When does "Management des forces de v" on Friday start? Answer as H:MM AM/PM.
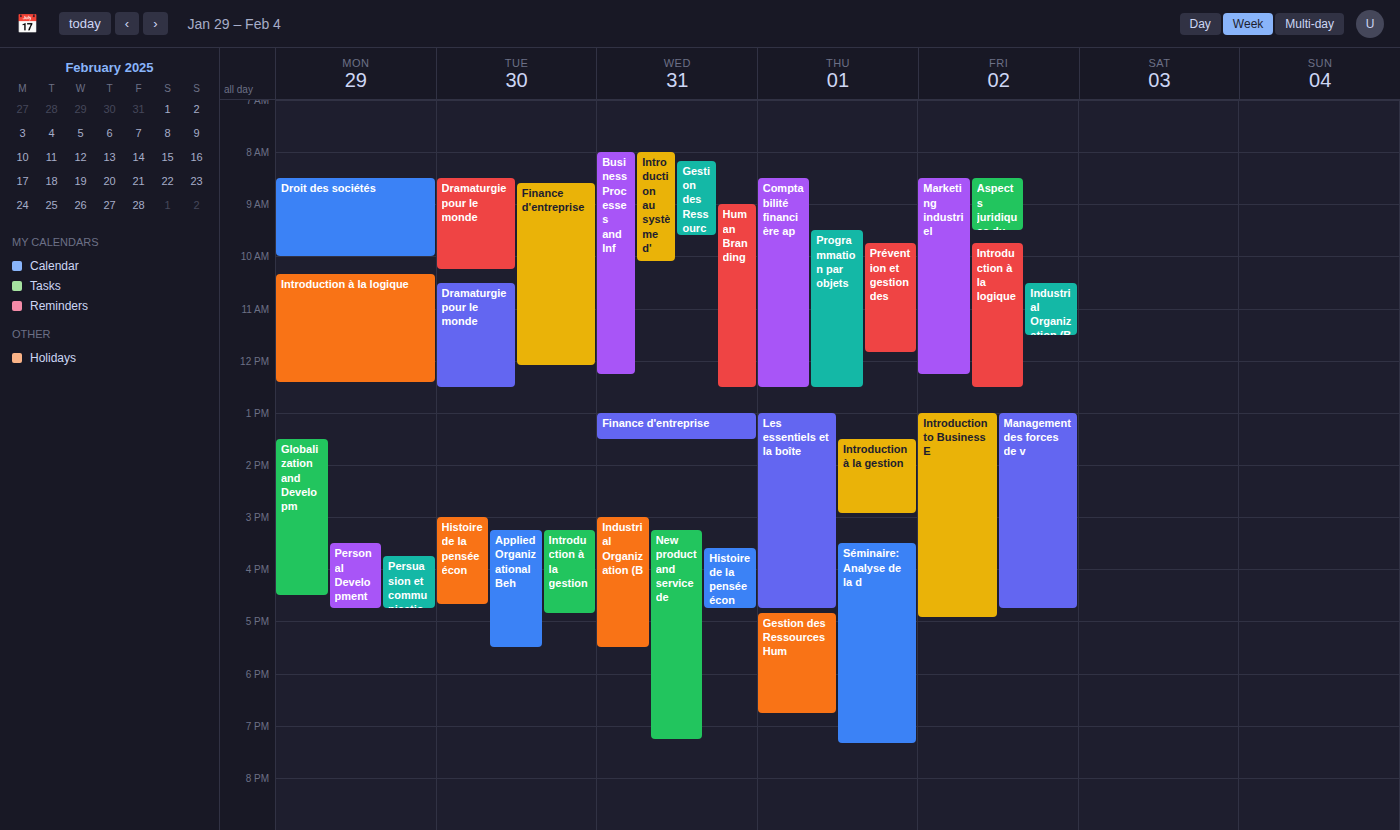
1:00 PM